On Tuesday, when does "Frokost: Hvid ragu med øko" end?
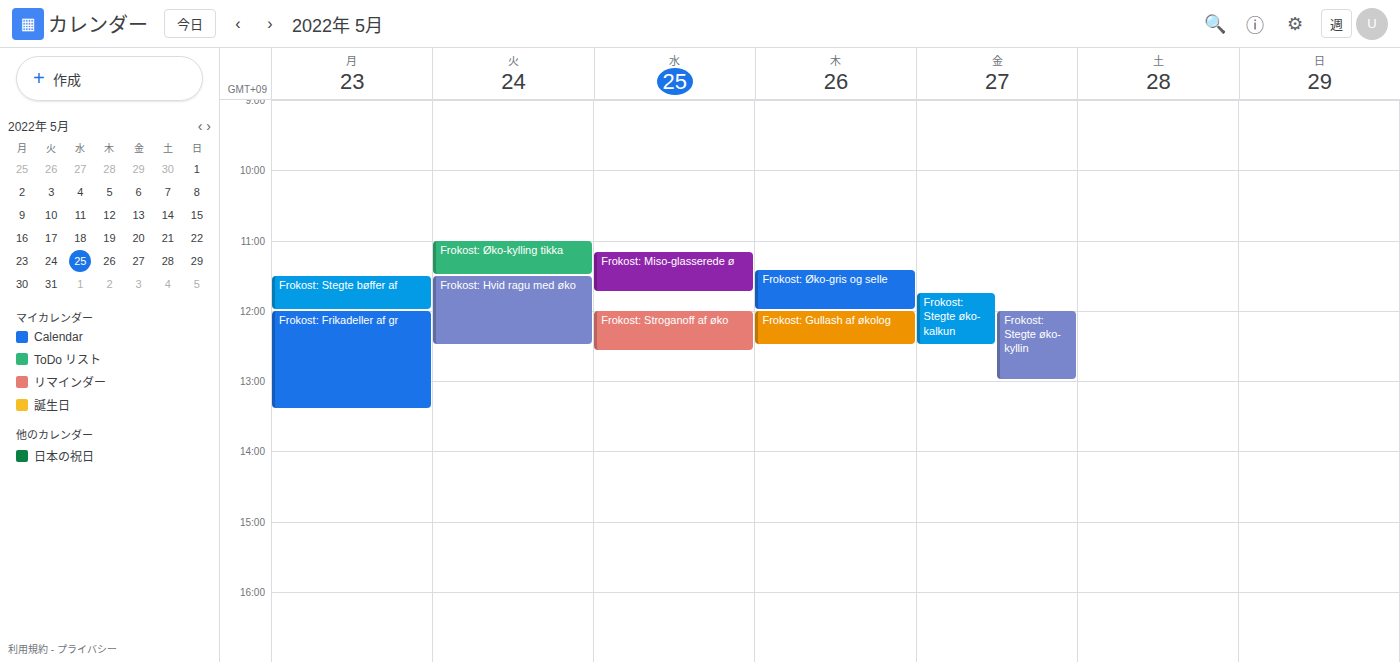
12:30 PM